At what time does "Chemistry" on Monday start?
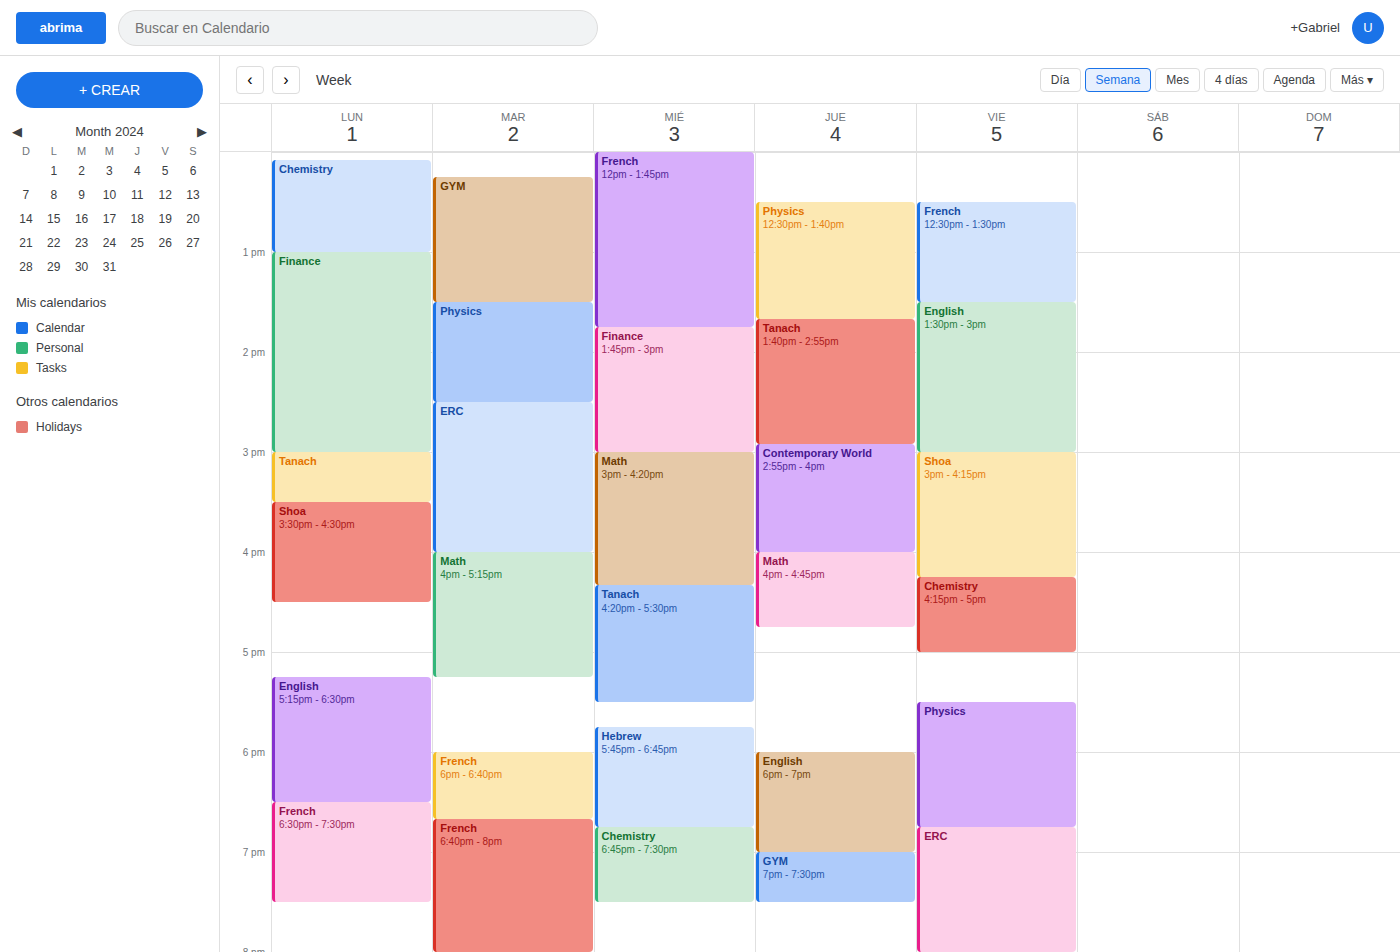
12:05 PM